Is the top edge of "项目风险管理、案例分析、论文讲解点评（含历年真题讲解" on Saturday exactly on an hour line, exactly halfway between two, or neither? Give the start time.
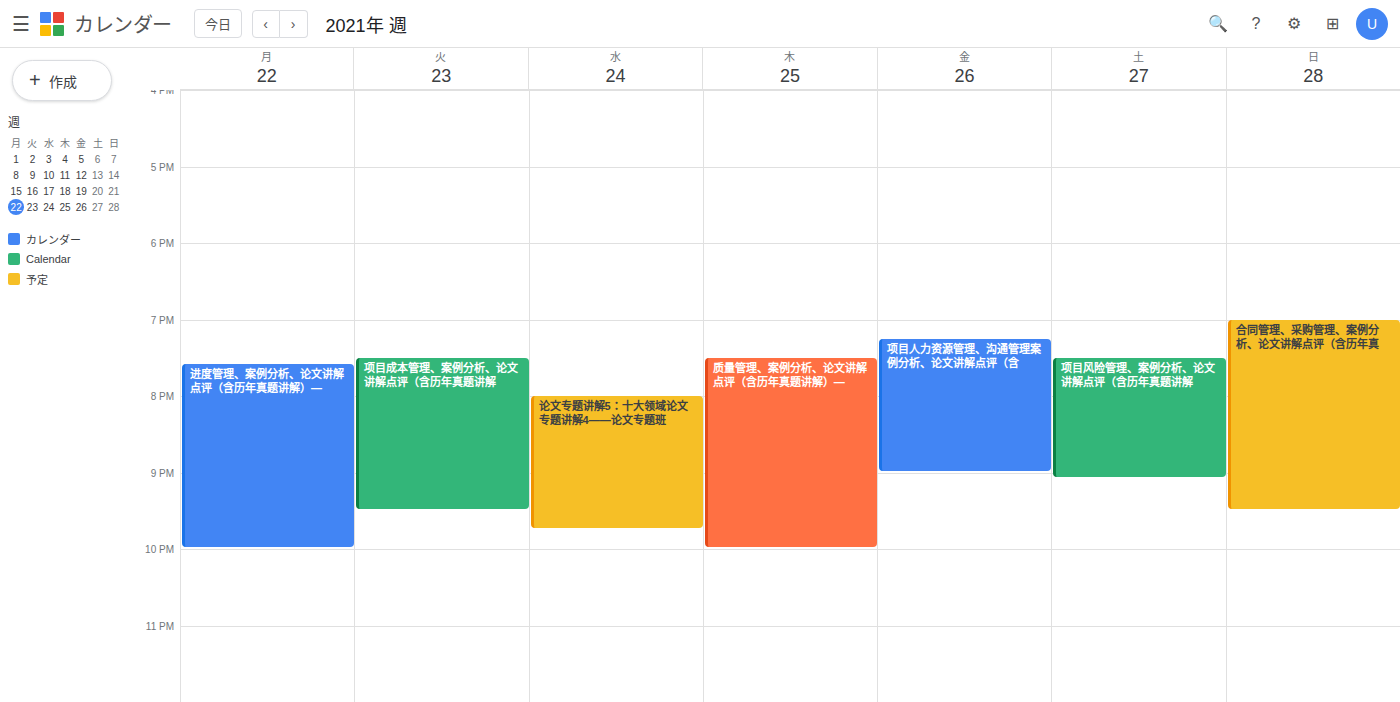
7:30 PM -- halfway between the 7 PM and 8 PM lines.